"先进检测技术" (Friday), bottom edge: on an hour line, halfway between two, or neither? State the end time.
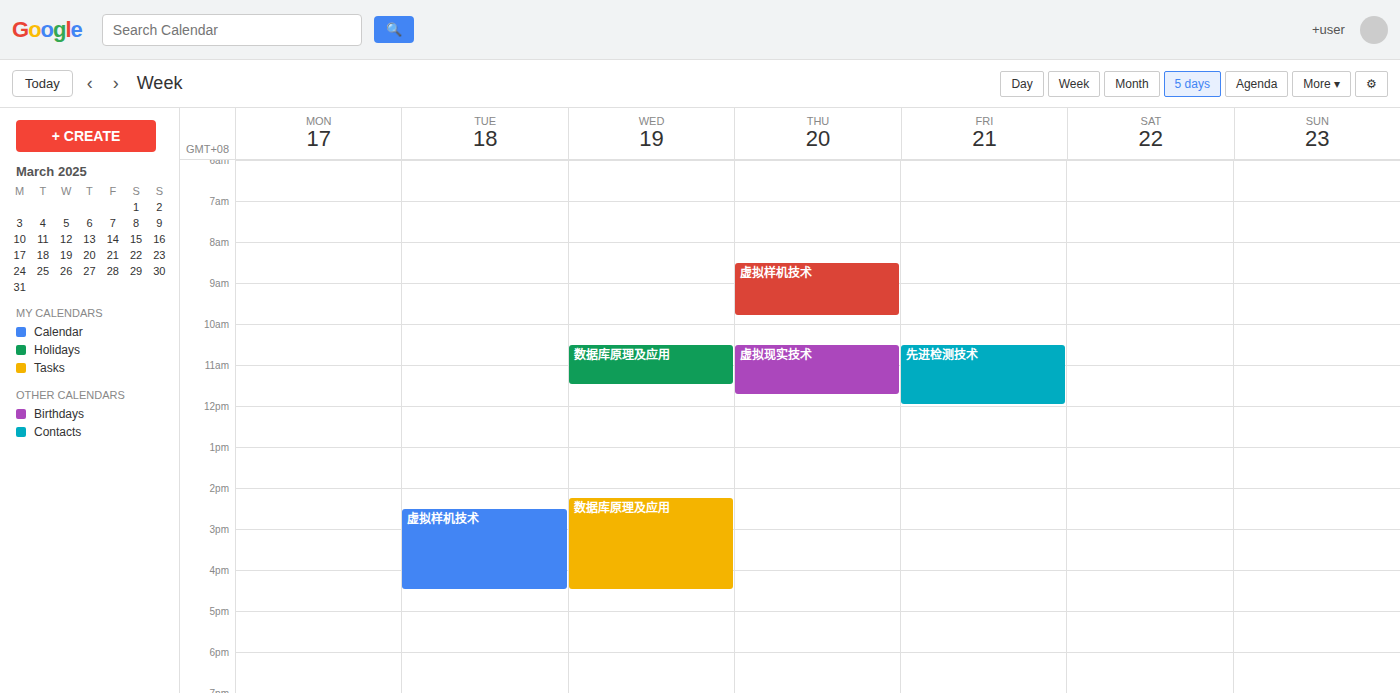
12:00 PM -- exactly on the 12 PM line.